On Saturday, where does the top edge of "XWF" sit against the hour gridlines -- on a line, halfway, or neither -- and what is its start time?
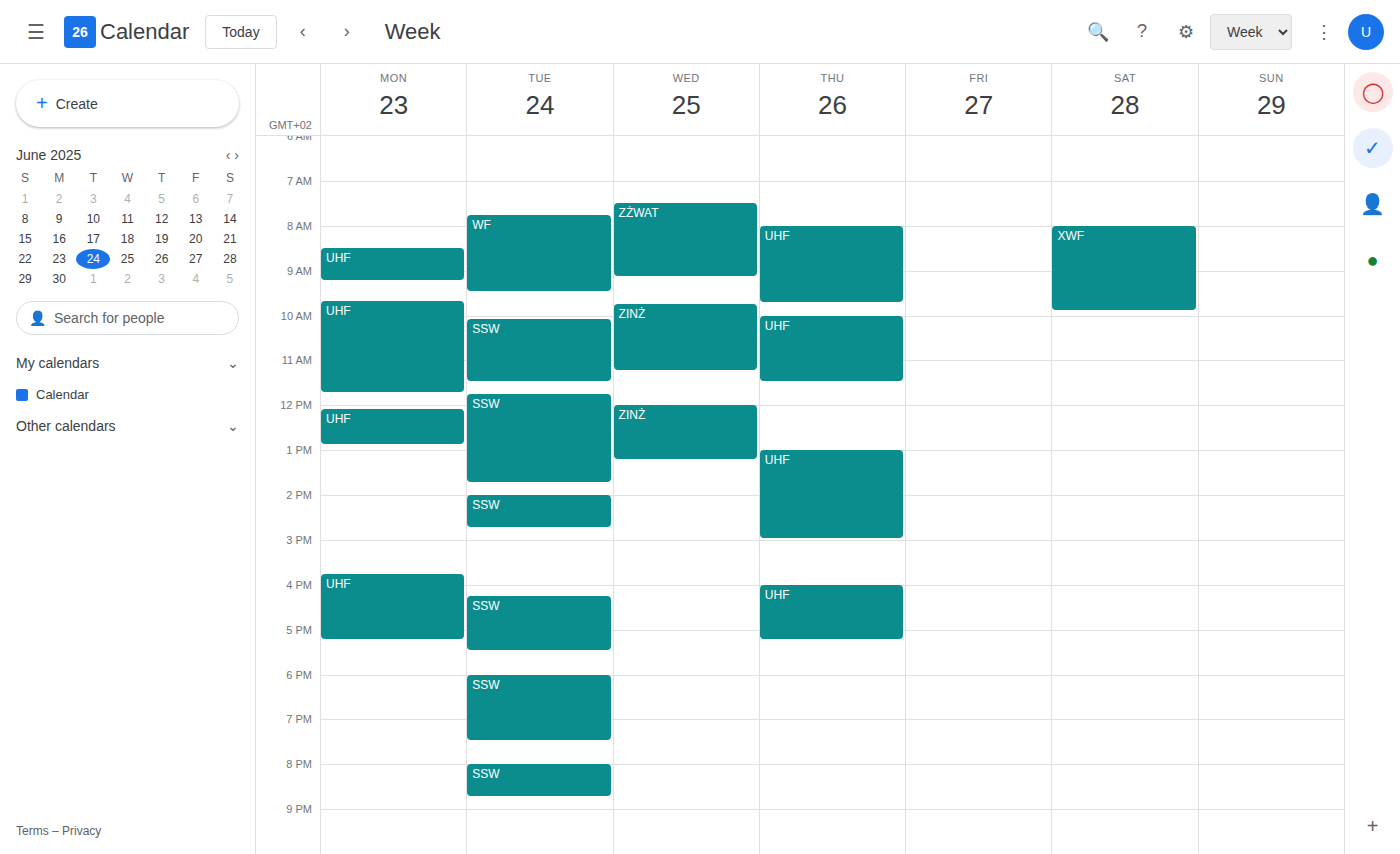
08:00 -- exactly on the 08:00 line.